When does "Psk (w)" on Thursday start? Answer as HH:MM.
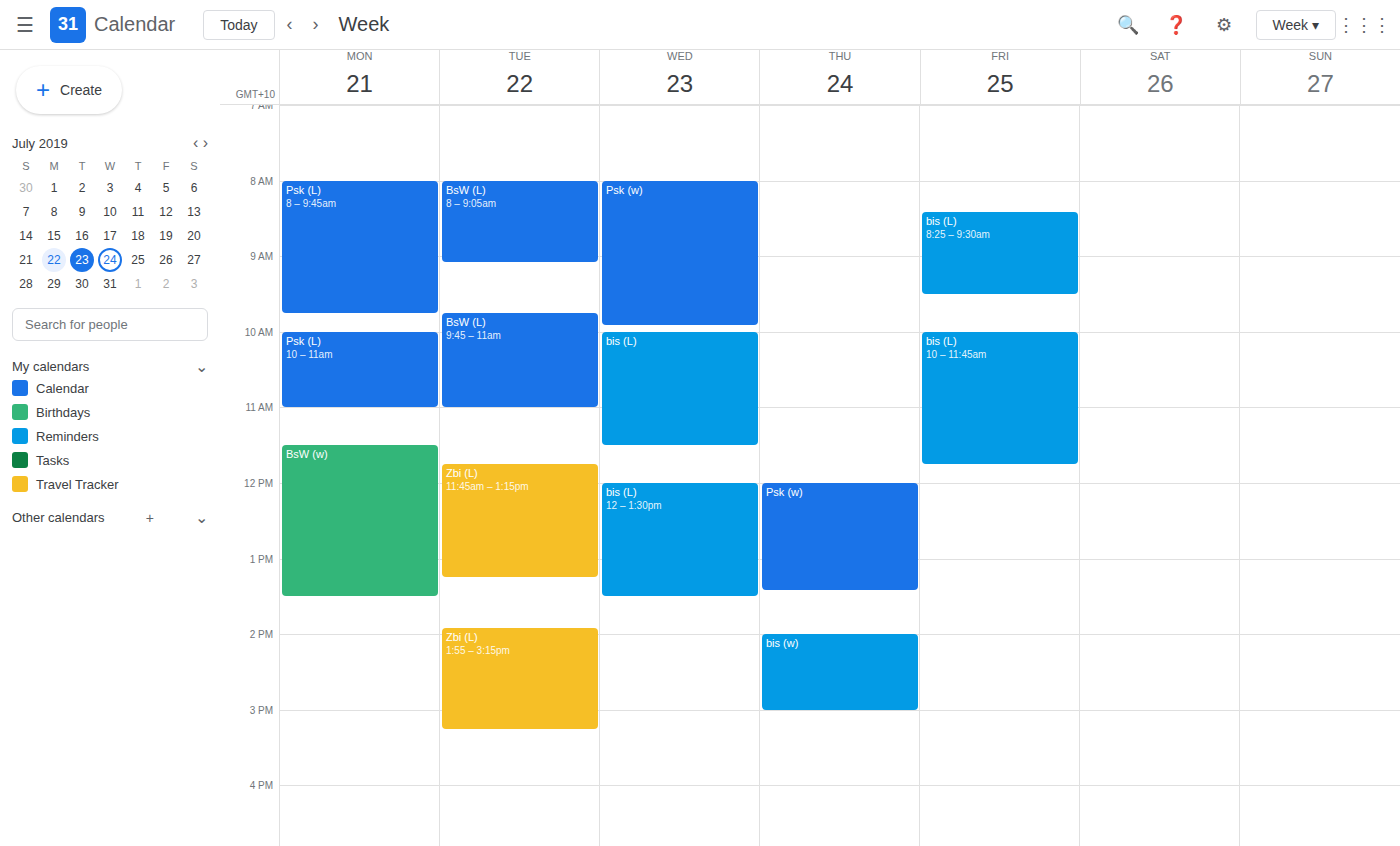
12:00